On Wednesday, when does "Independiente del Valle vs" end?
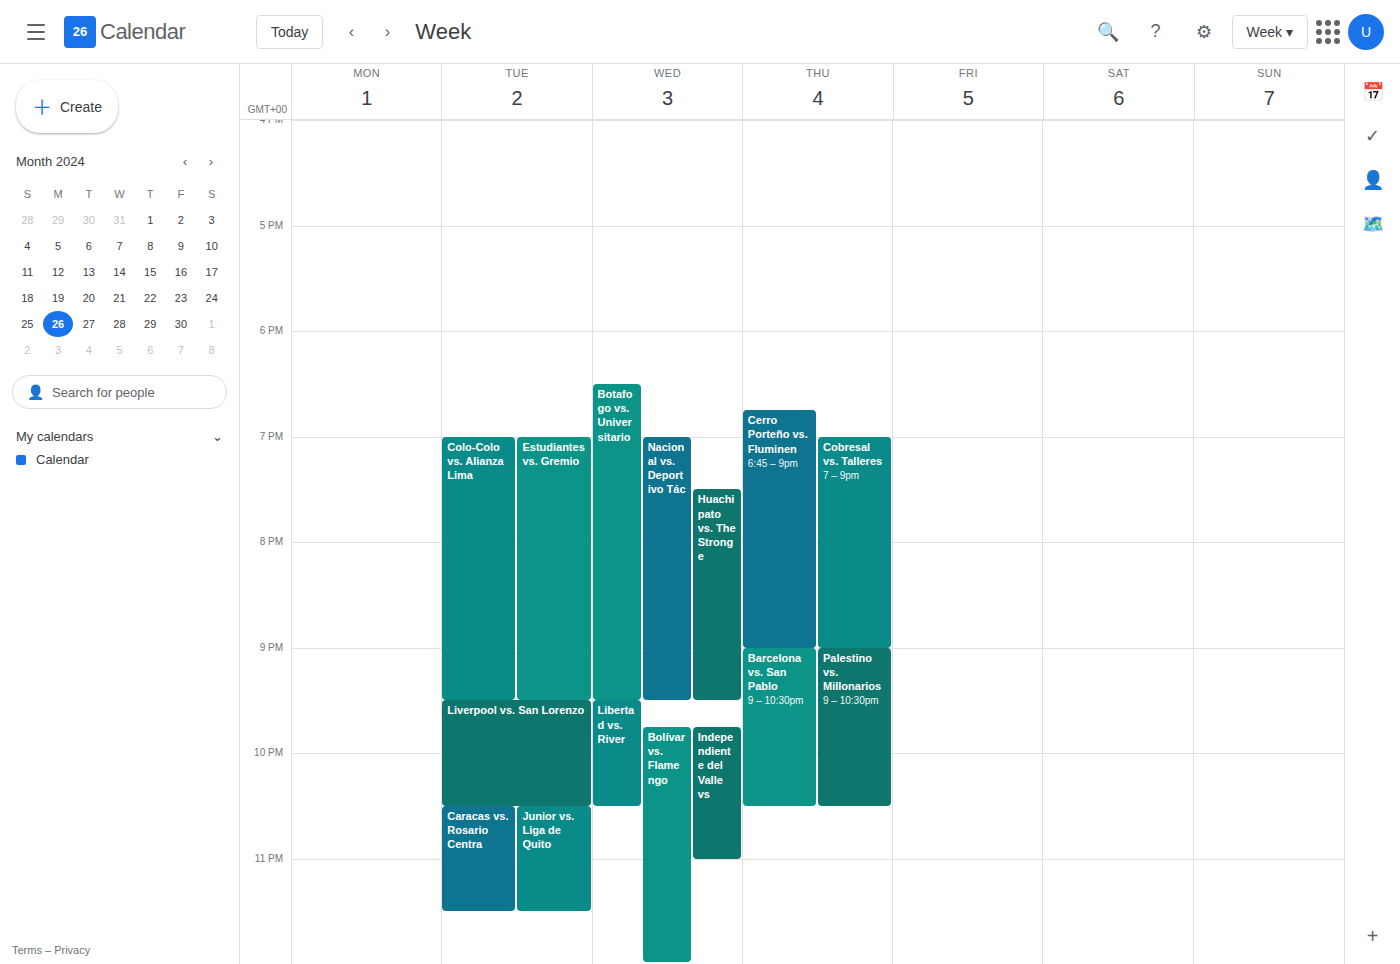
11:00 PM